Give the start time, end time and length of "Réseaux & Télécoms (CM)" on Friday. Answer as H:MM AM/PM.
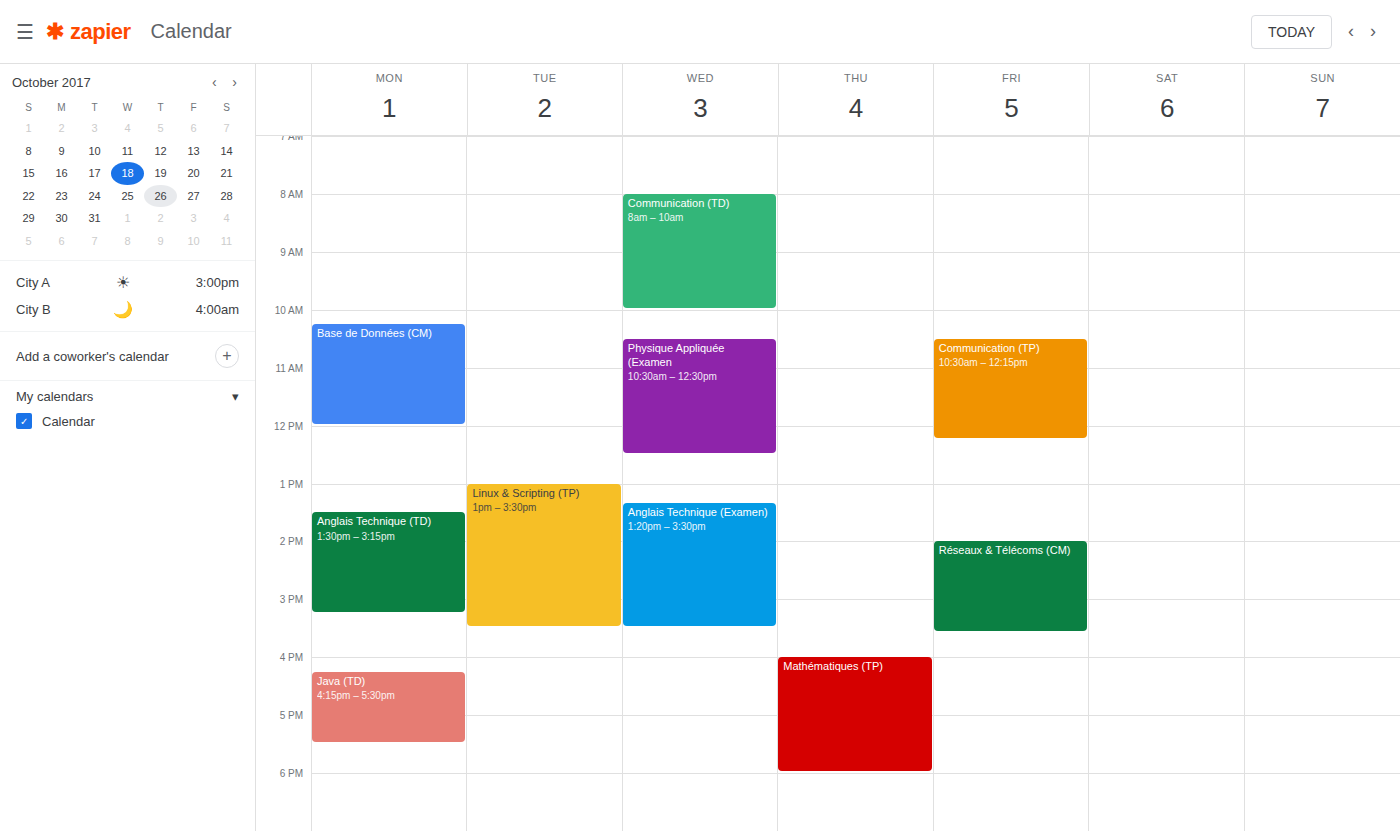
2:00 PM to 3:35 PM, 1 hour 35 minutes